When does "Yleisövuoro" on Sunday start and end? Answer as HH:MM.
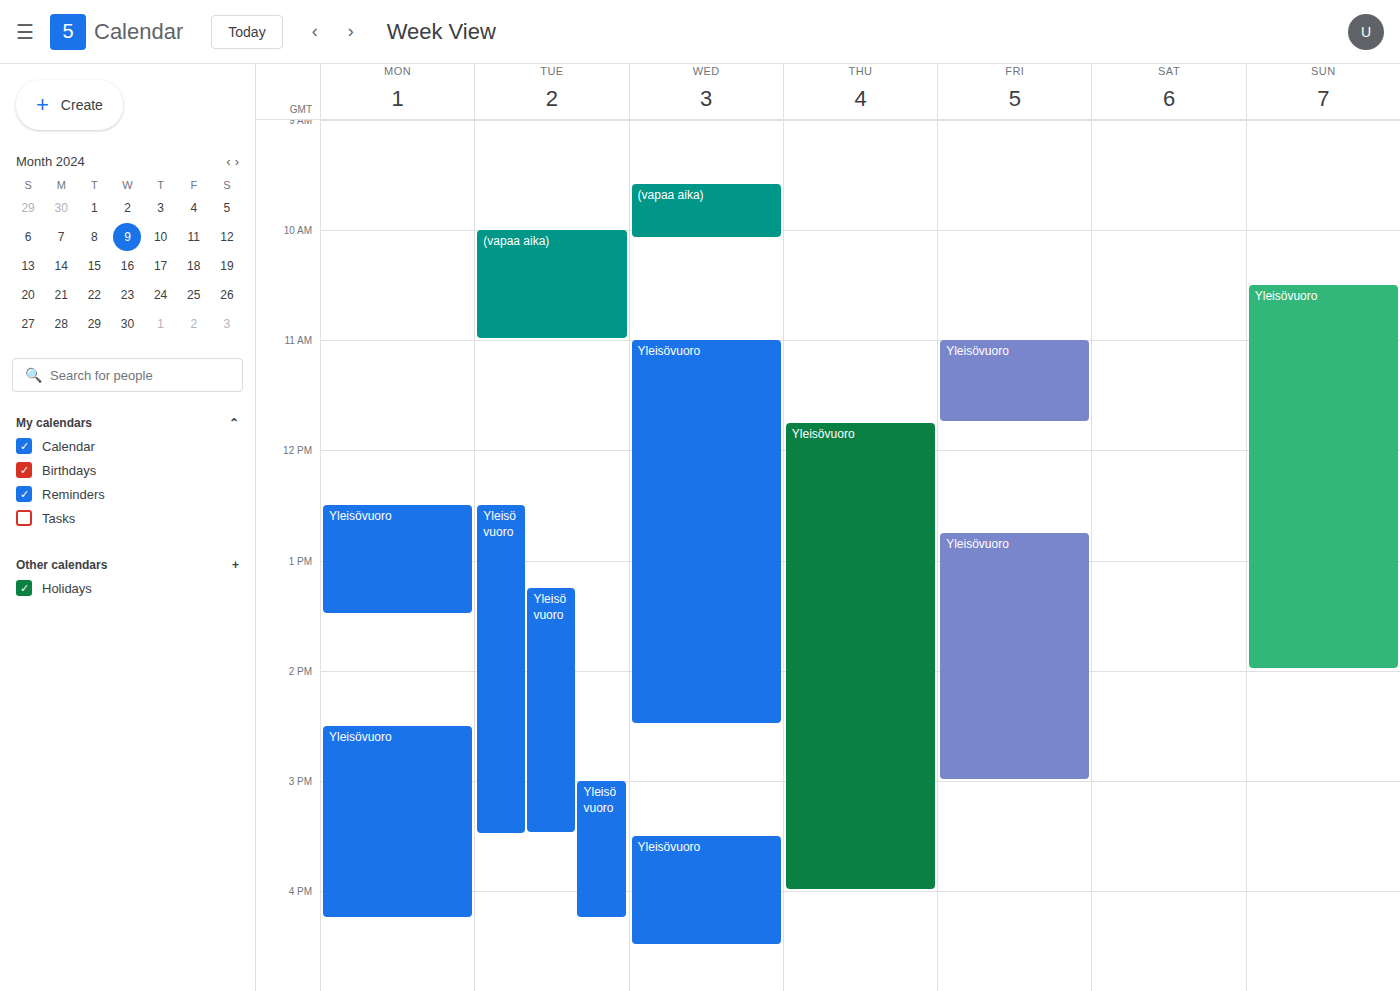
10:30 to 14:00